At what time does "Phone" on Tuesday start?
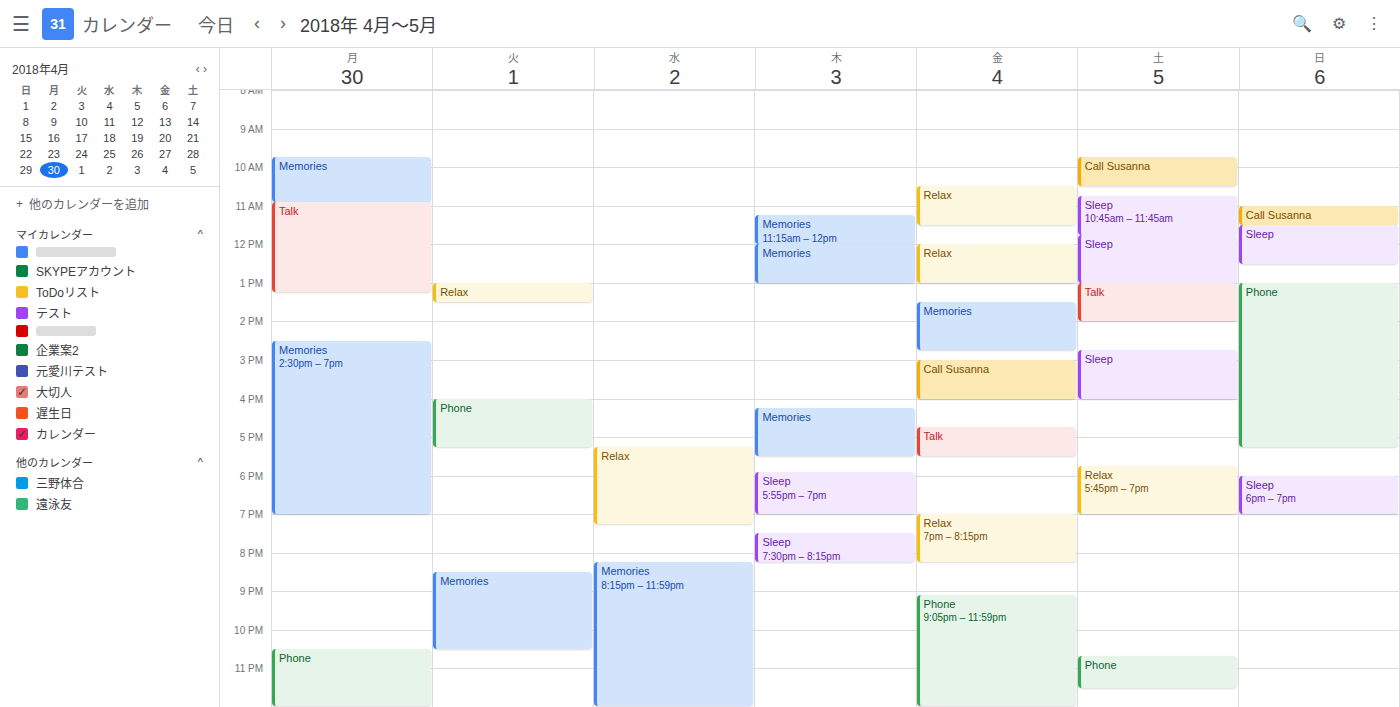
4:00 PM